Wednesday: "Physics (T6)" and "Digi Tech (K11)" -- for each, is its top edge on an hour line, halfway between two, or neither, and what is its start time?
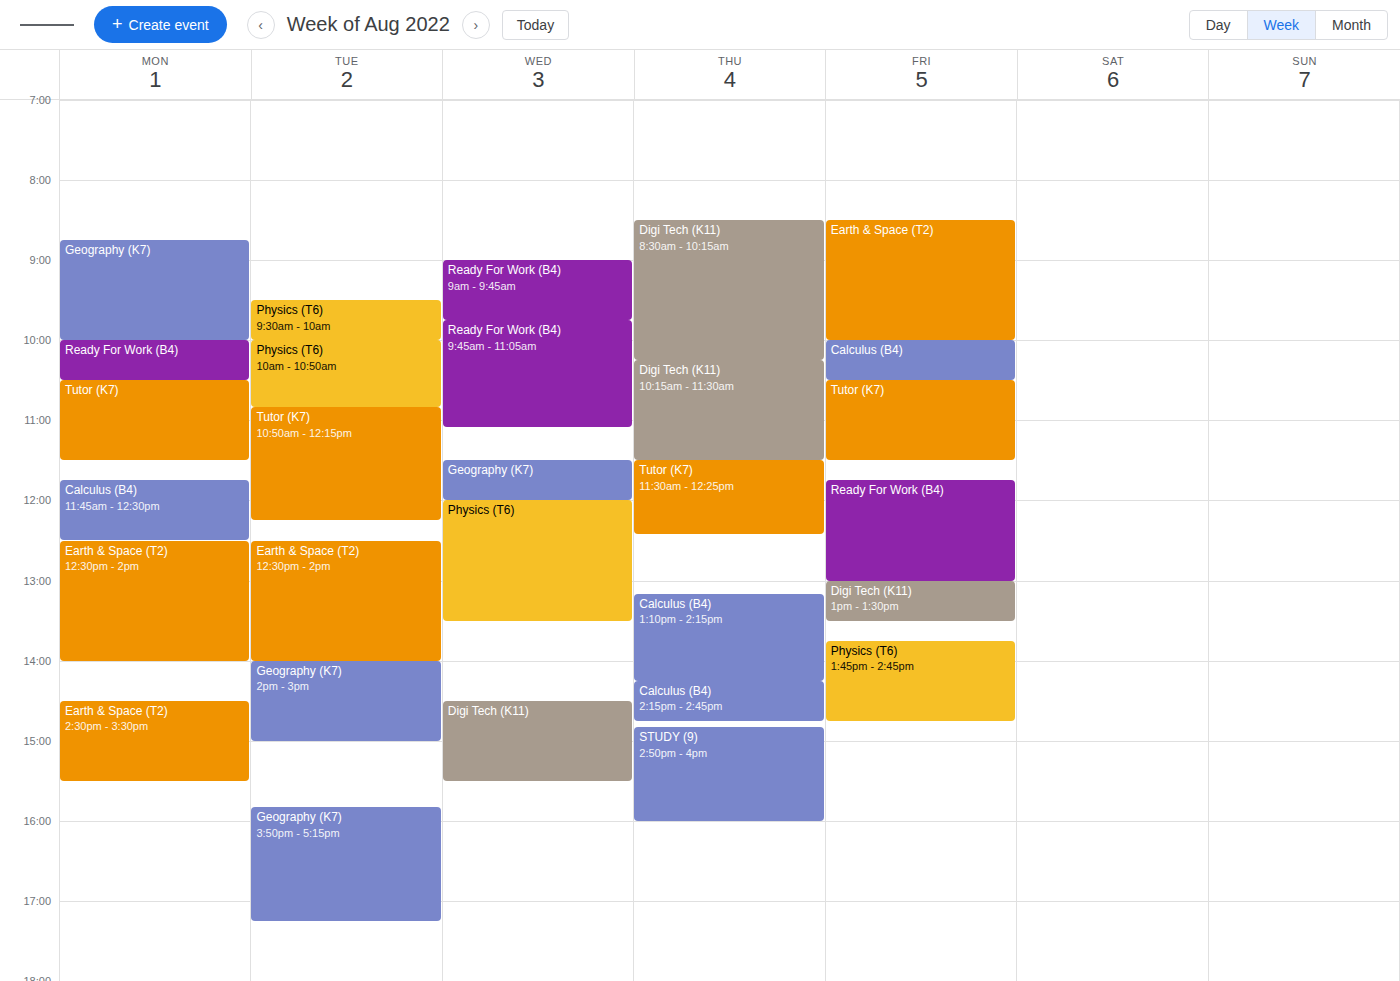
"Physics (T6)": 12:00 PM, exactly on the 12 PM line. "Digi Tech (K11)": 2:30 PM, halfway between the 2 PM and 3 PM lines.